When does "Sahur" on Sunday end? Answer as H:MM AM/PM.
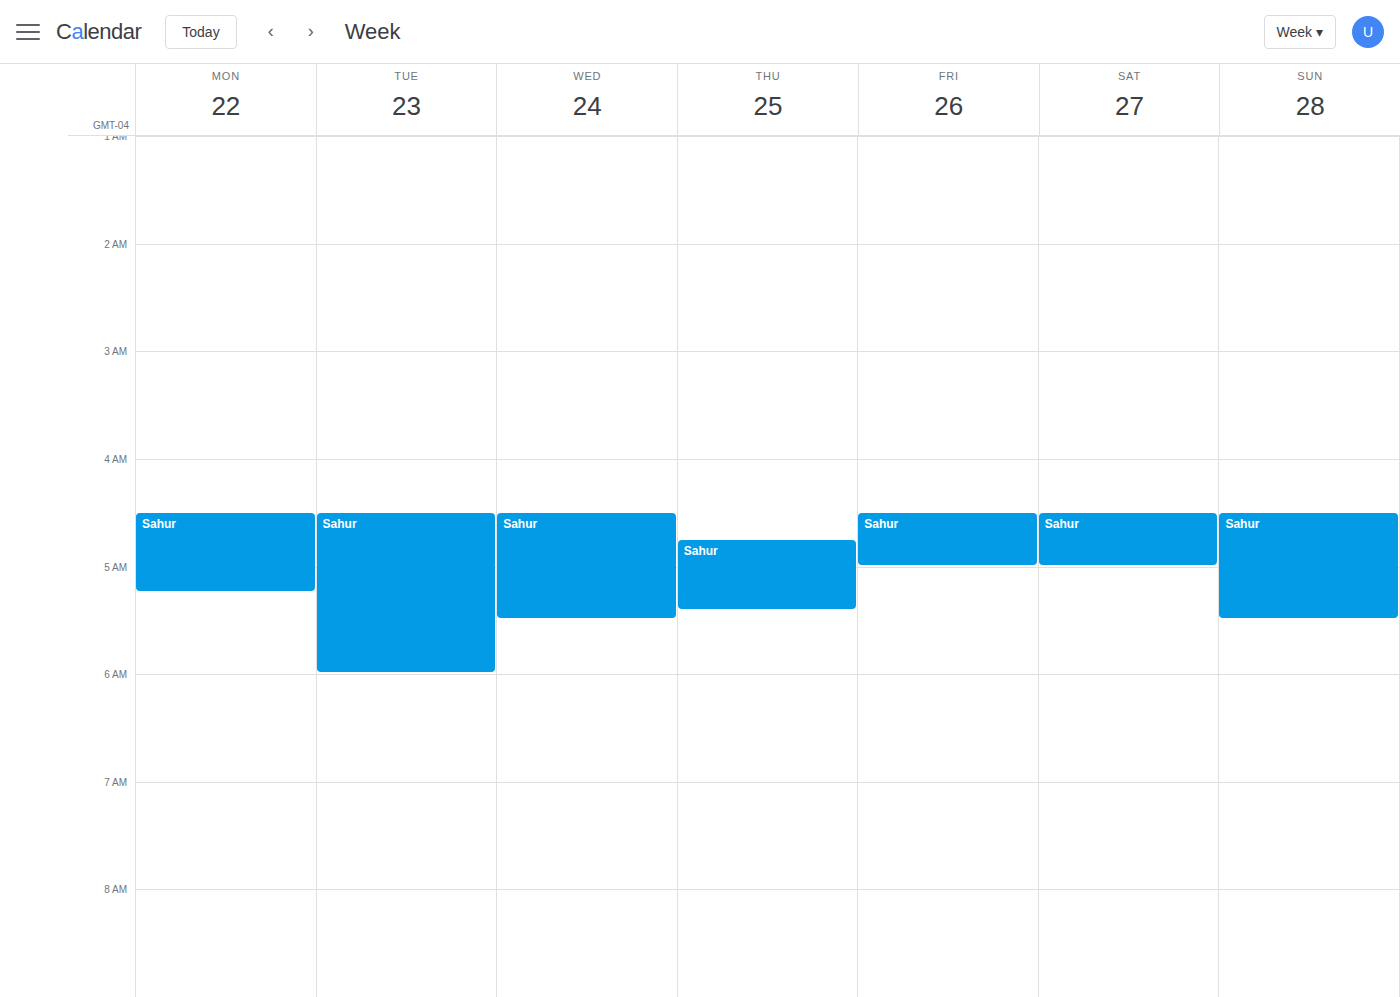
5:30 AM